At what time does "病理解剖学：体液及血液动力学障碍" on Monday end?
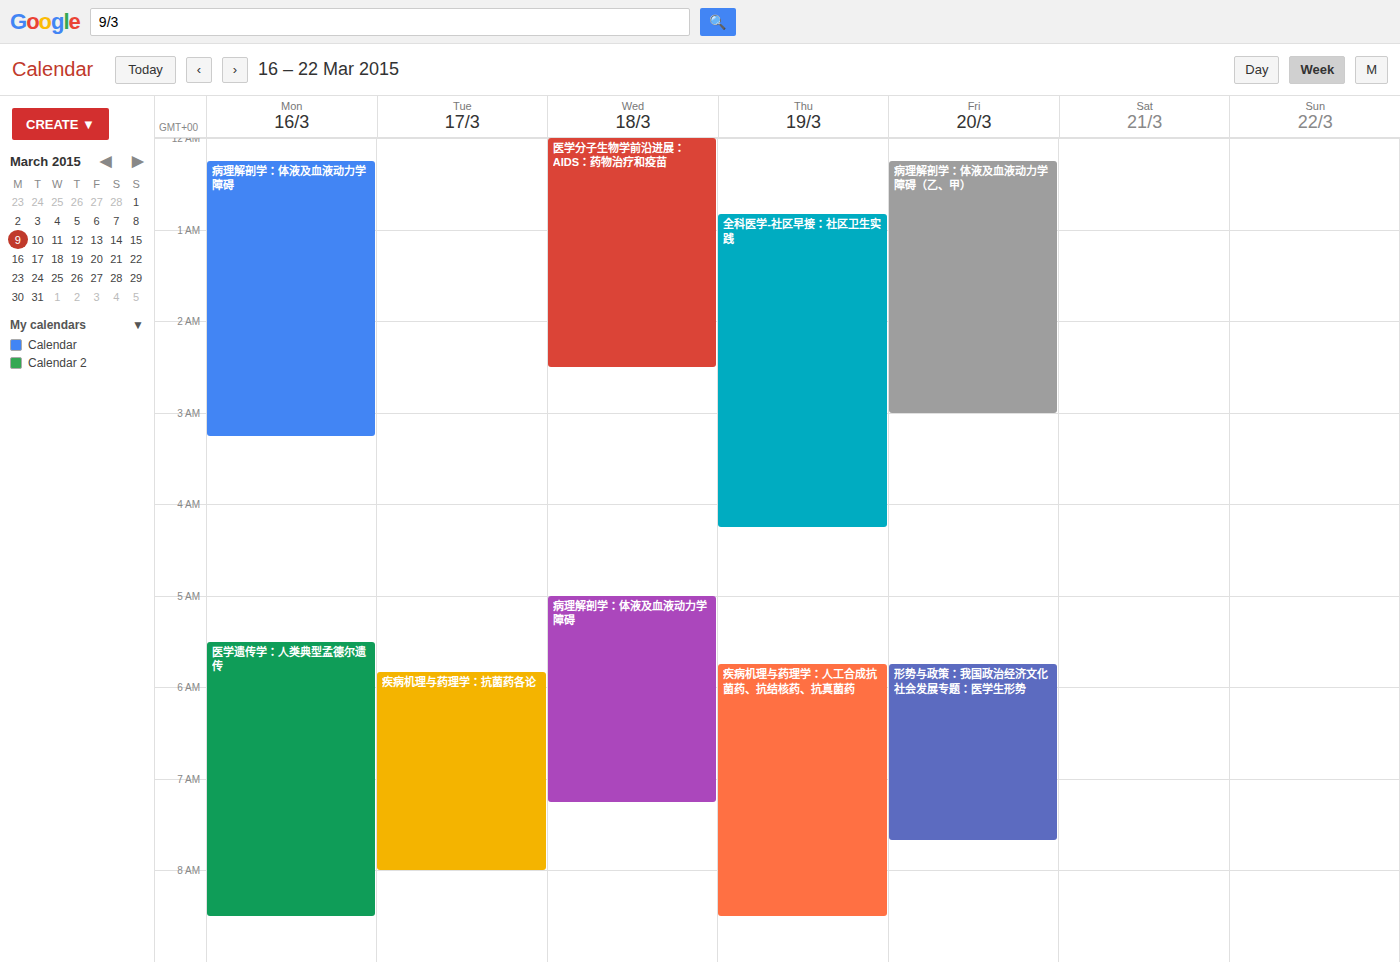
3:15 AM